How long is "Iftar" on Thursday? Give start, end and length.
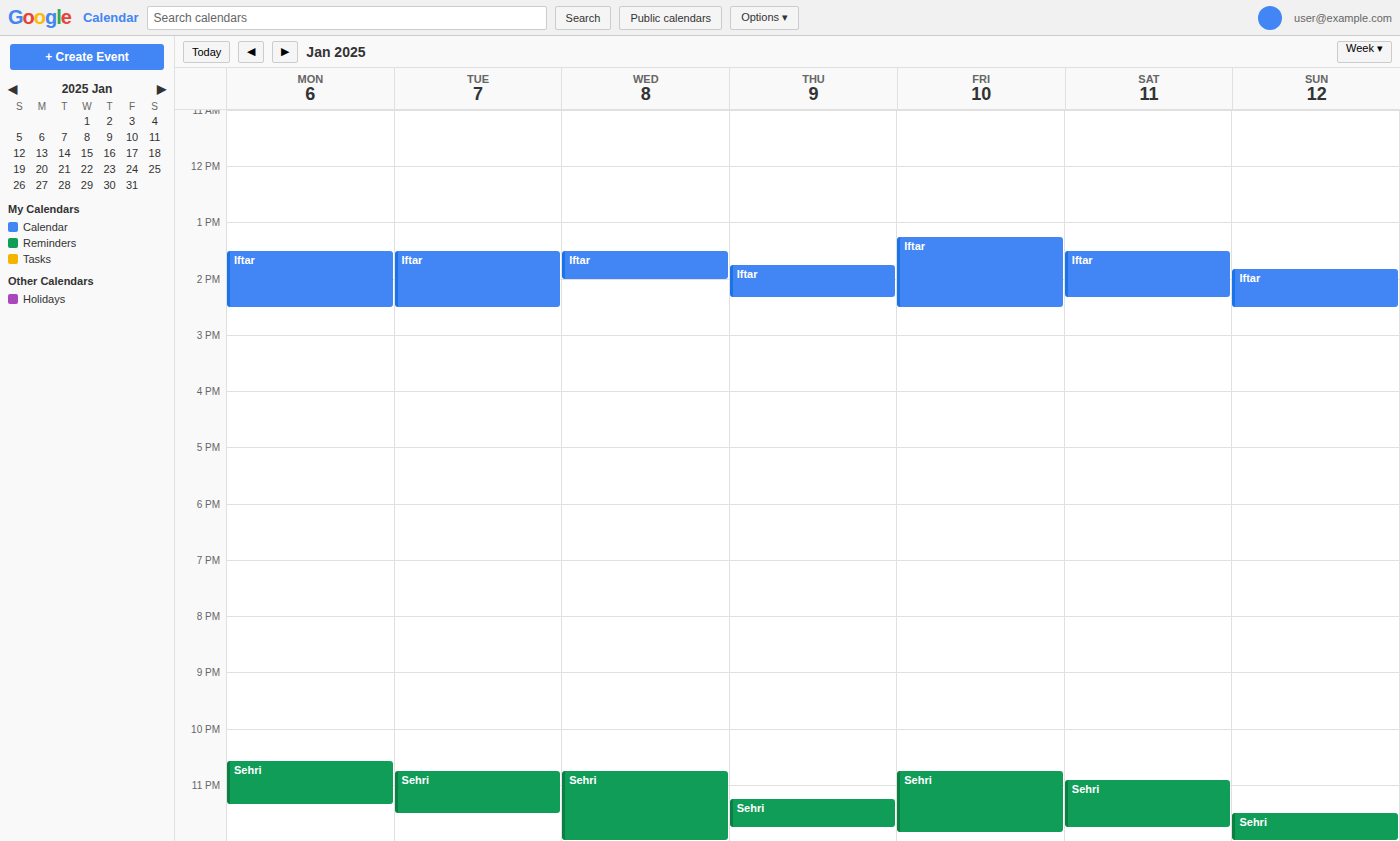
1:45 PM to 2:20 PM, 35 minutes